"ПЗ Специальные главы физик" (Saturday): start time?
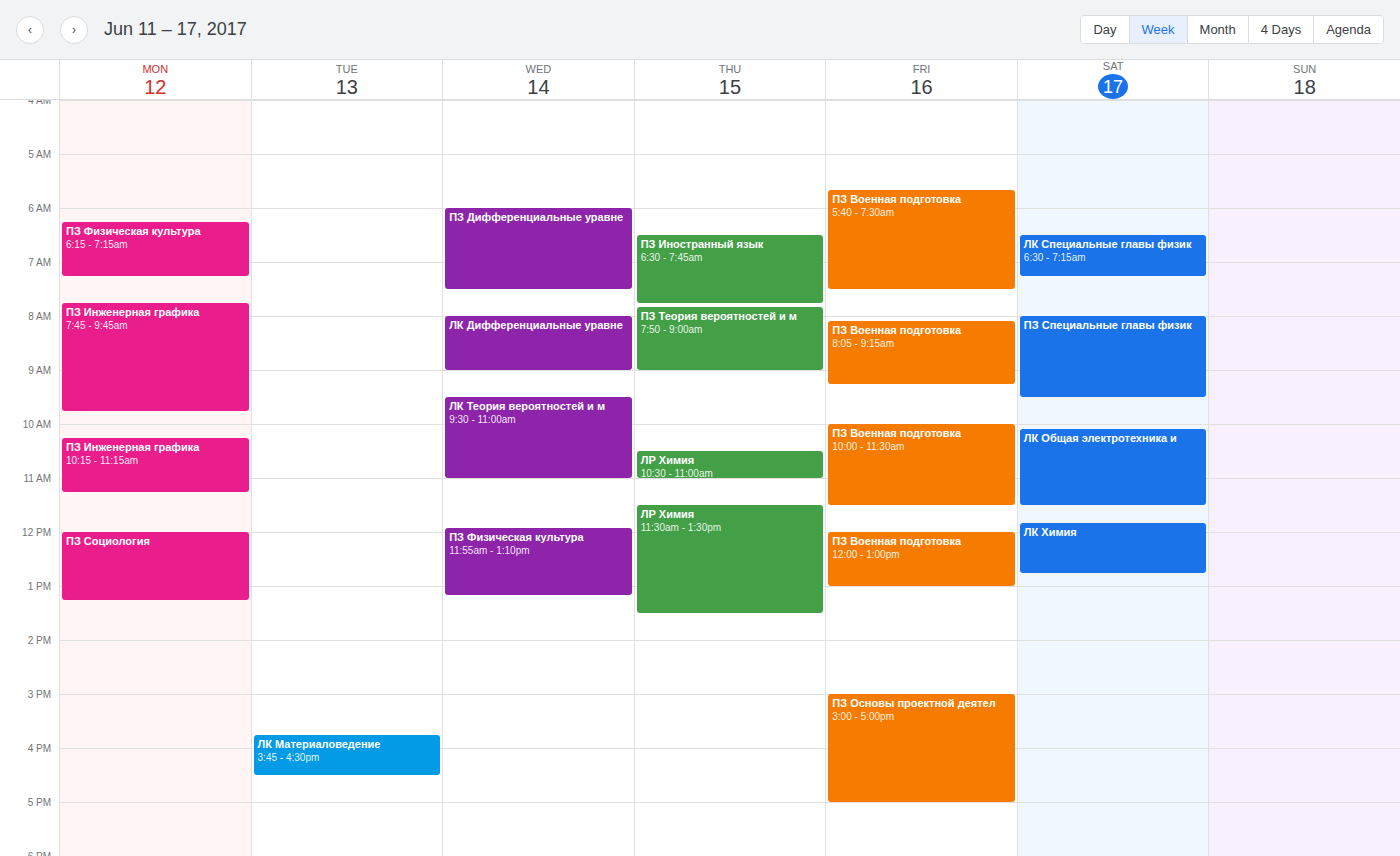
08:00